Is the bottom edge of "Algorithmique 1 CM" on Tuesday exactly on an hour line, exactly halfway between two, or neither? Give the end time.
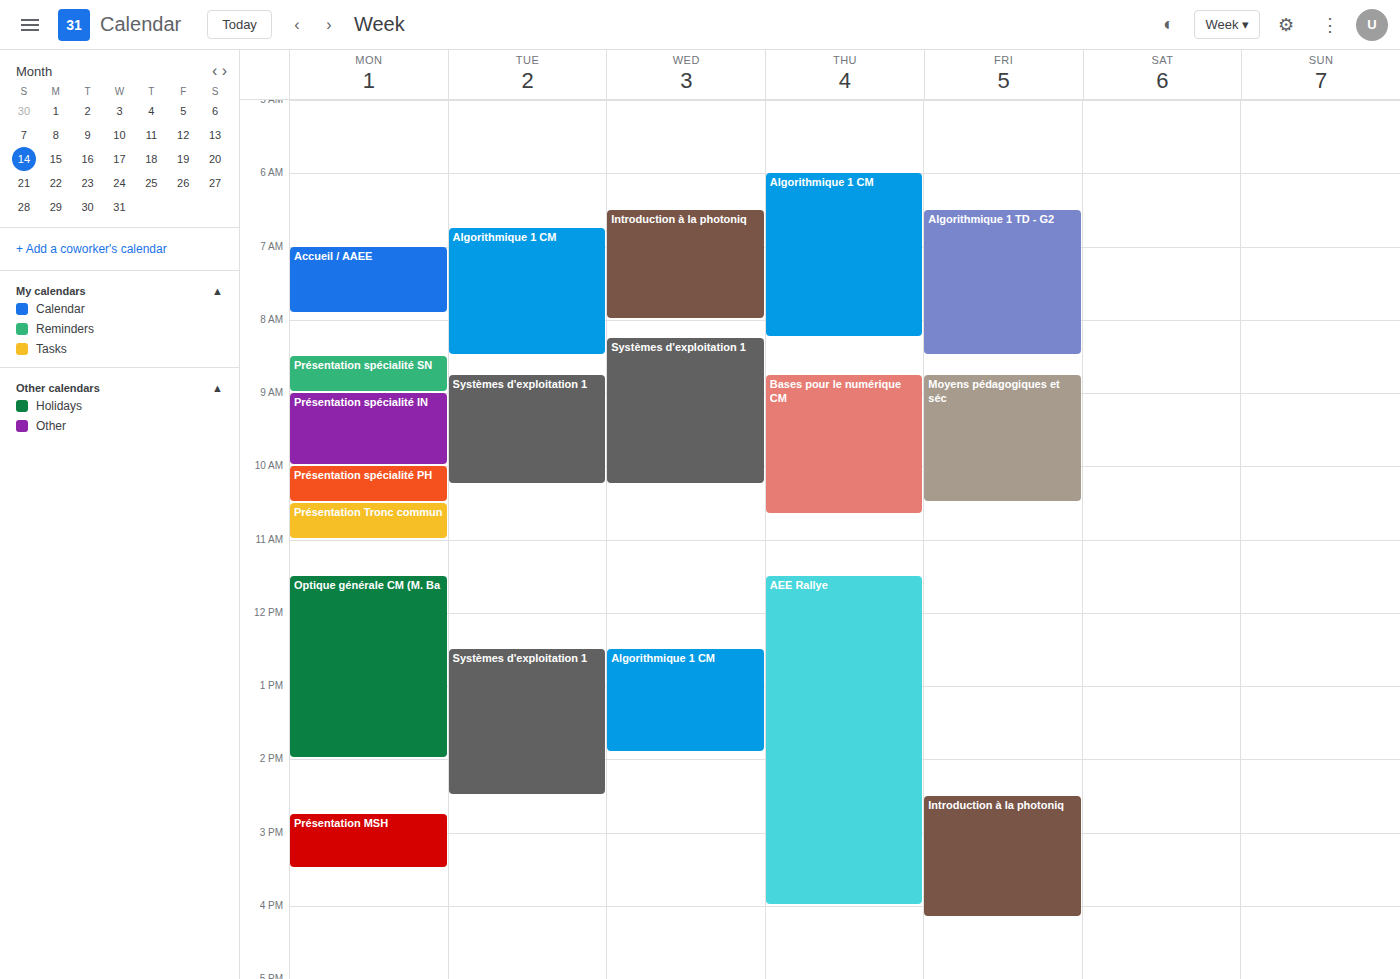
8:30 AM -- halfway between the 8 AM and 9 AM lines.